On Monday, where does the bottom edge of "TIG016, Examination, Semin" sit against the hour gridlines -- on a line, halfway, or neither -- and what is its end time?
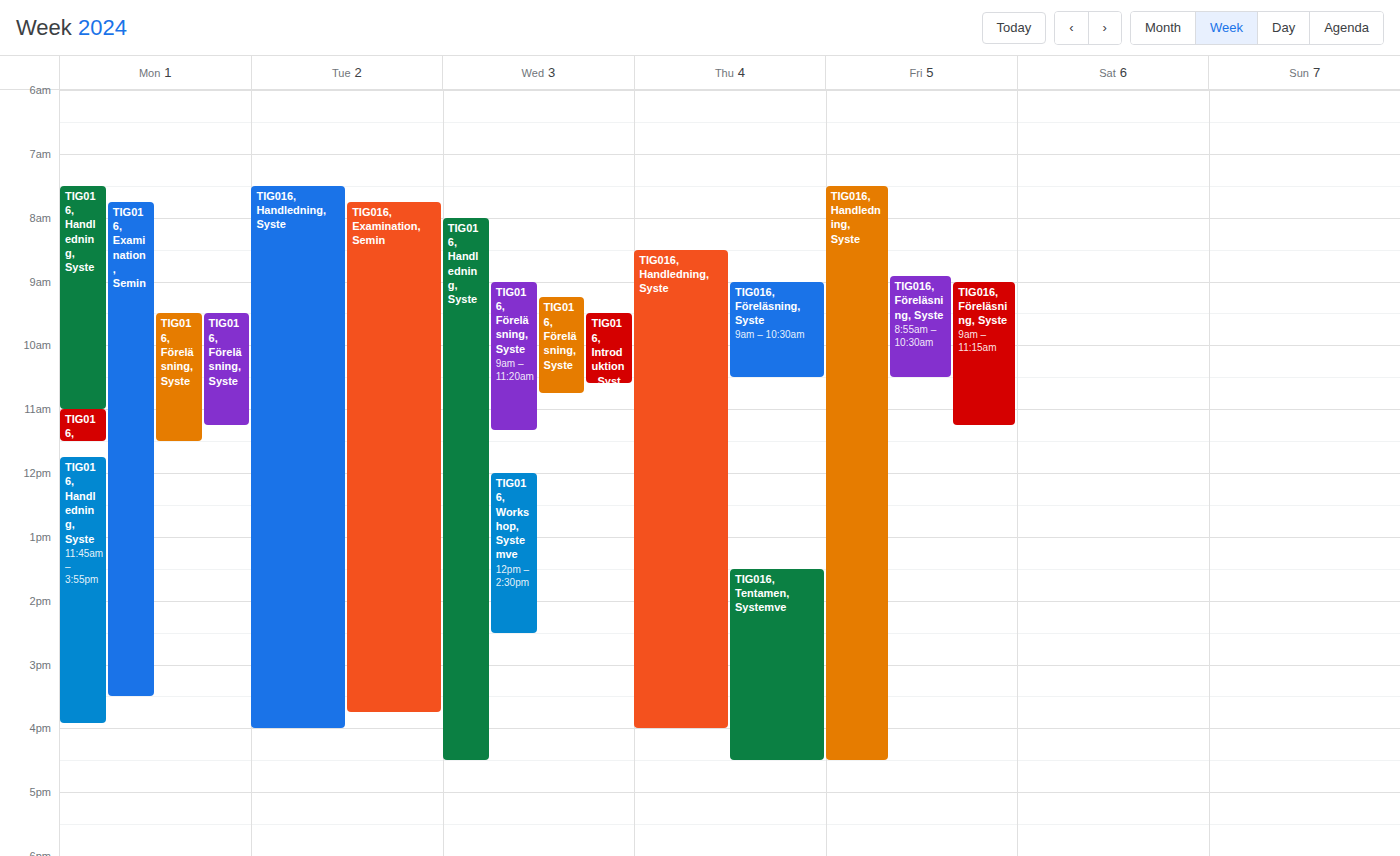
3:30 PM -- halfway between the 3 PM and 4 PM lines.